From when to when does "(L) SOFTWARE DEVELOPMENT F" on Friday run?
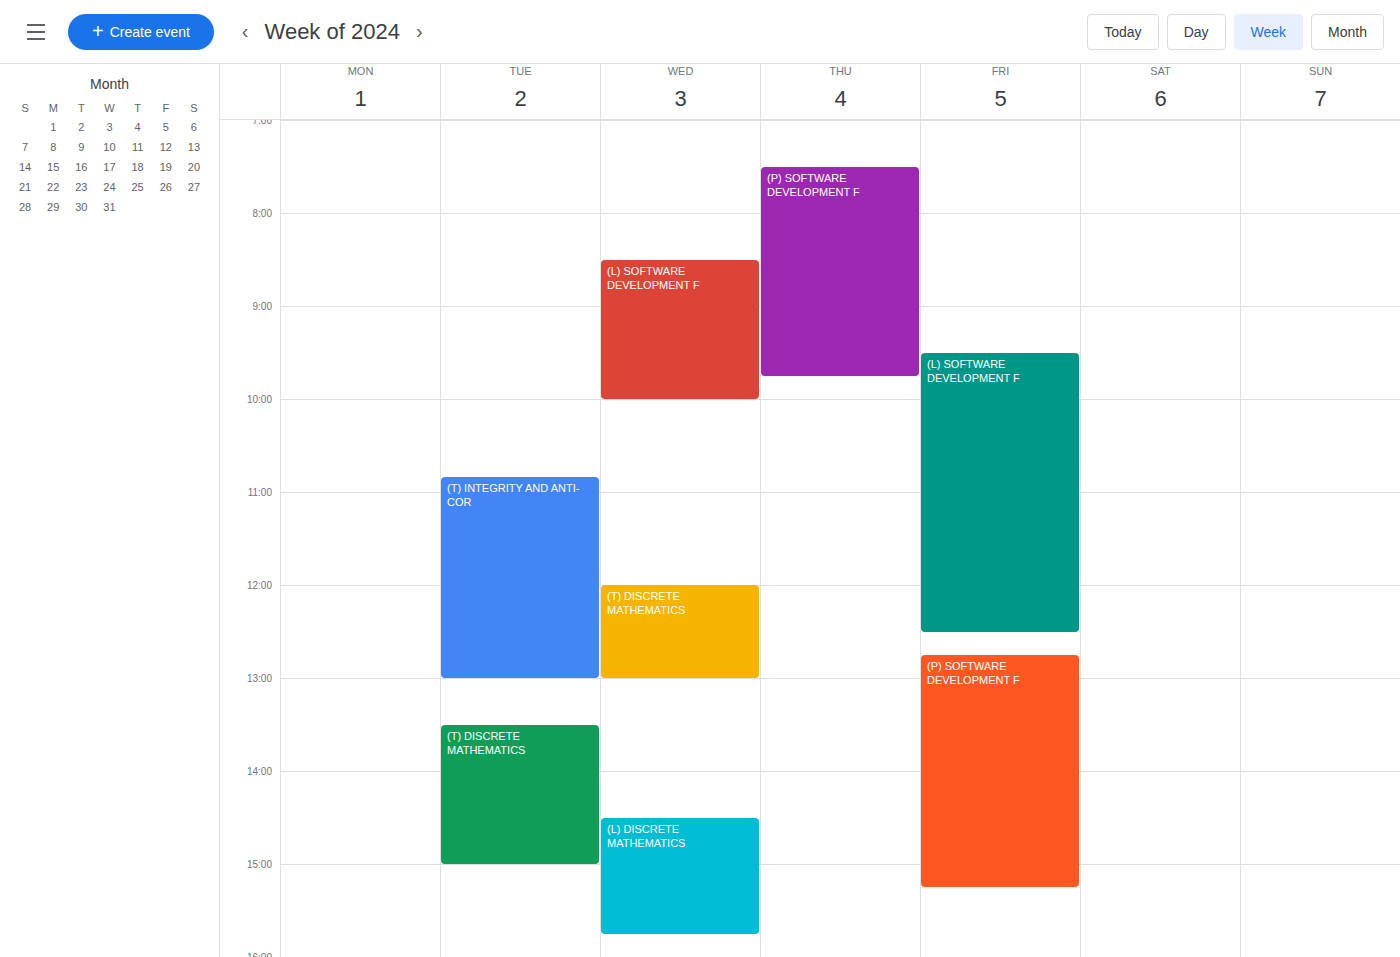
9:30 AM to 12:30 PM